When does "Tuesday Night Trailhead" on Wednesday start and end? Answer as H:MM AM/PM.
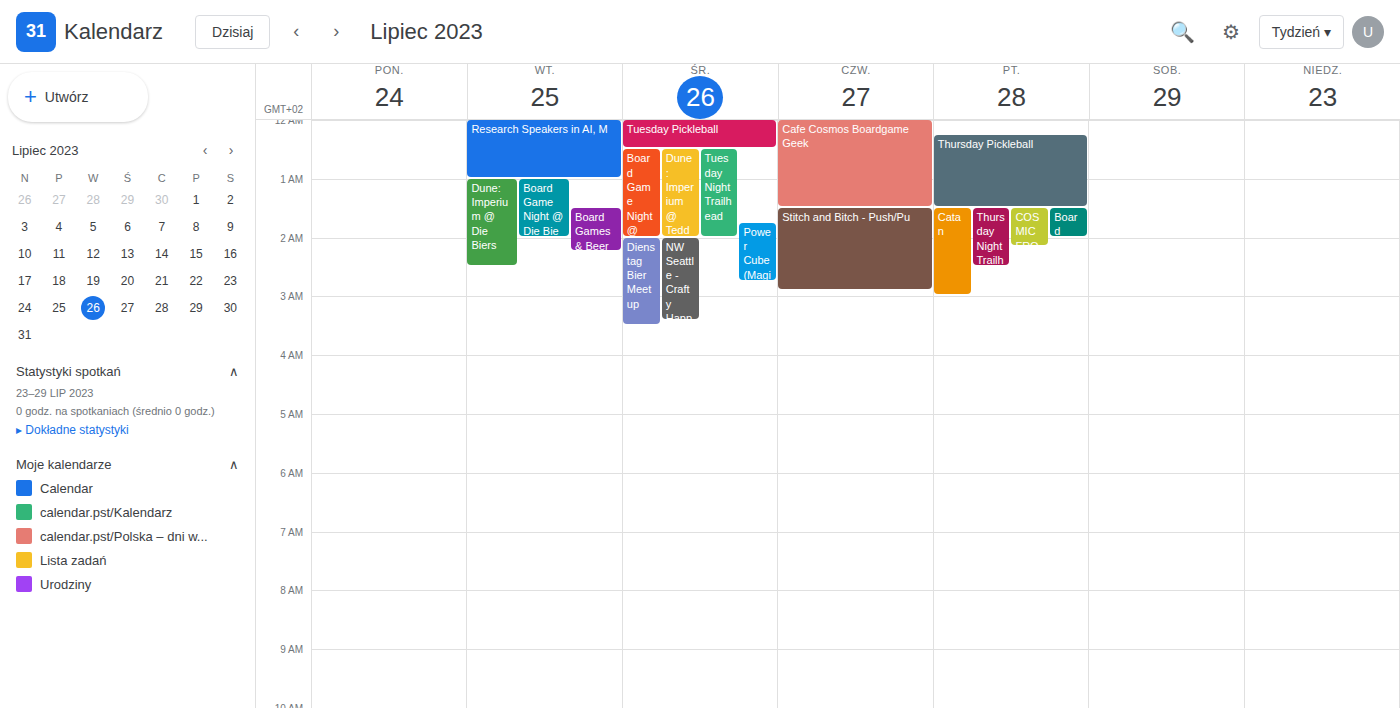
12:30 AM to 2:00 AM